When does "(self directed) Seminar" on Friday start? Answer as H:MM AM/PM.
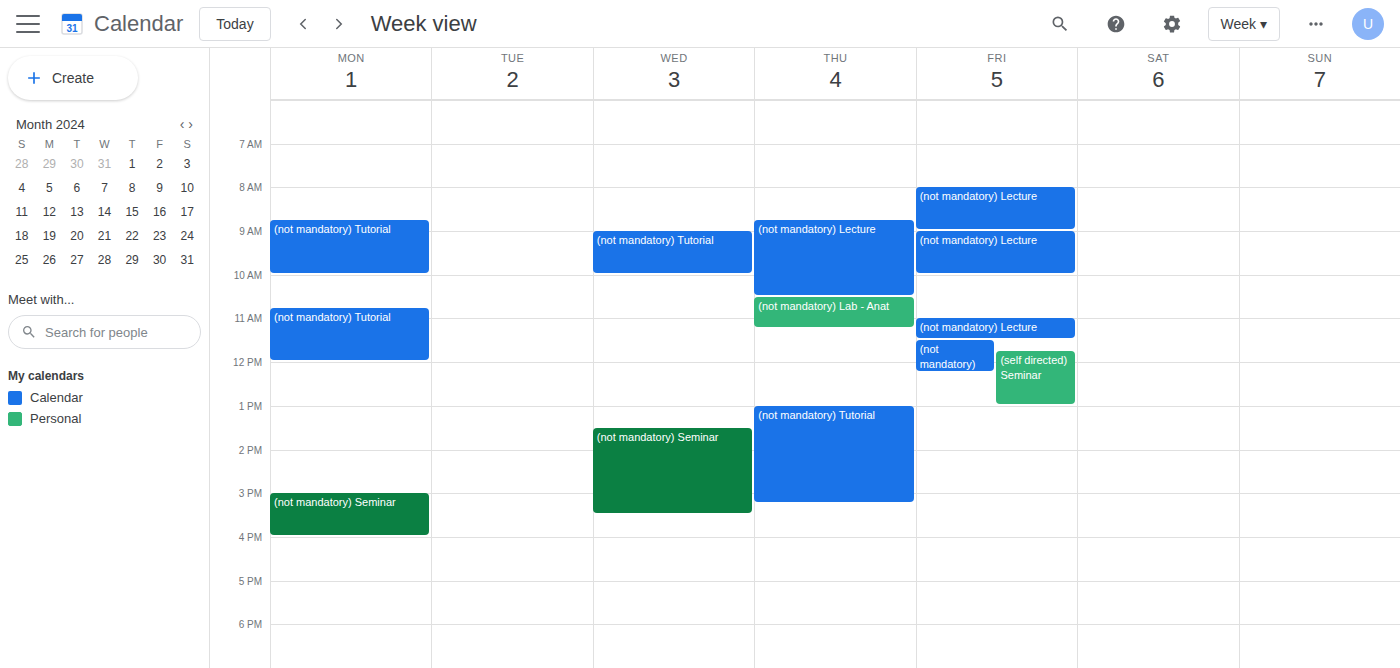
11:45 AM